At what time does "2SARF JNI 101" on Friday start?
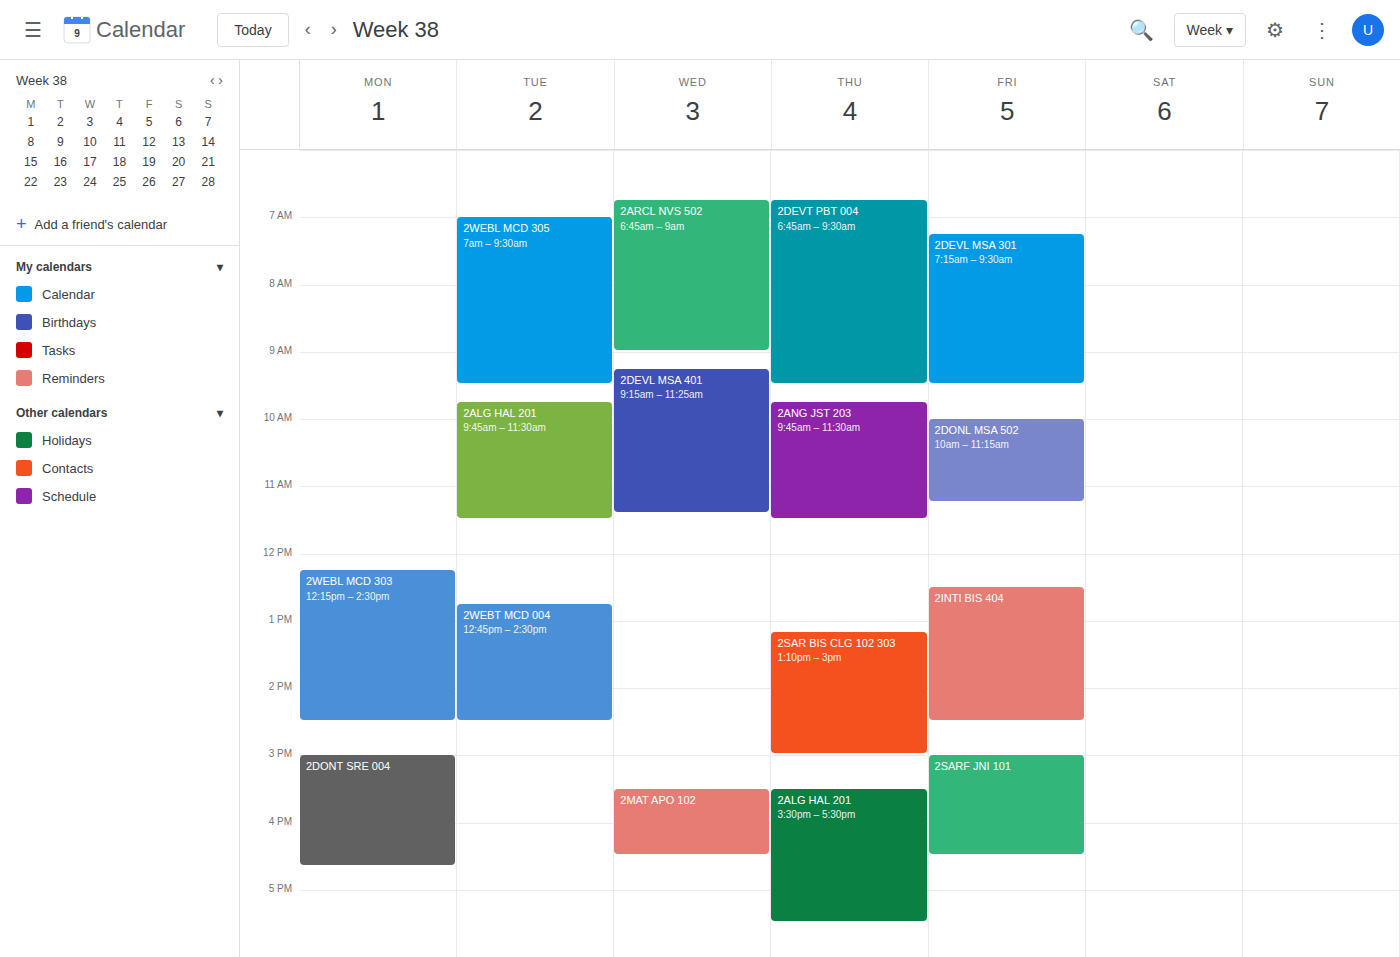
3:00 PM